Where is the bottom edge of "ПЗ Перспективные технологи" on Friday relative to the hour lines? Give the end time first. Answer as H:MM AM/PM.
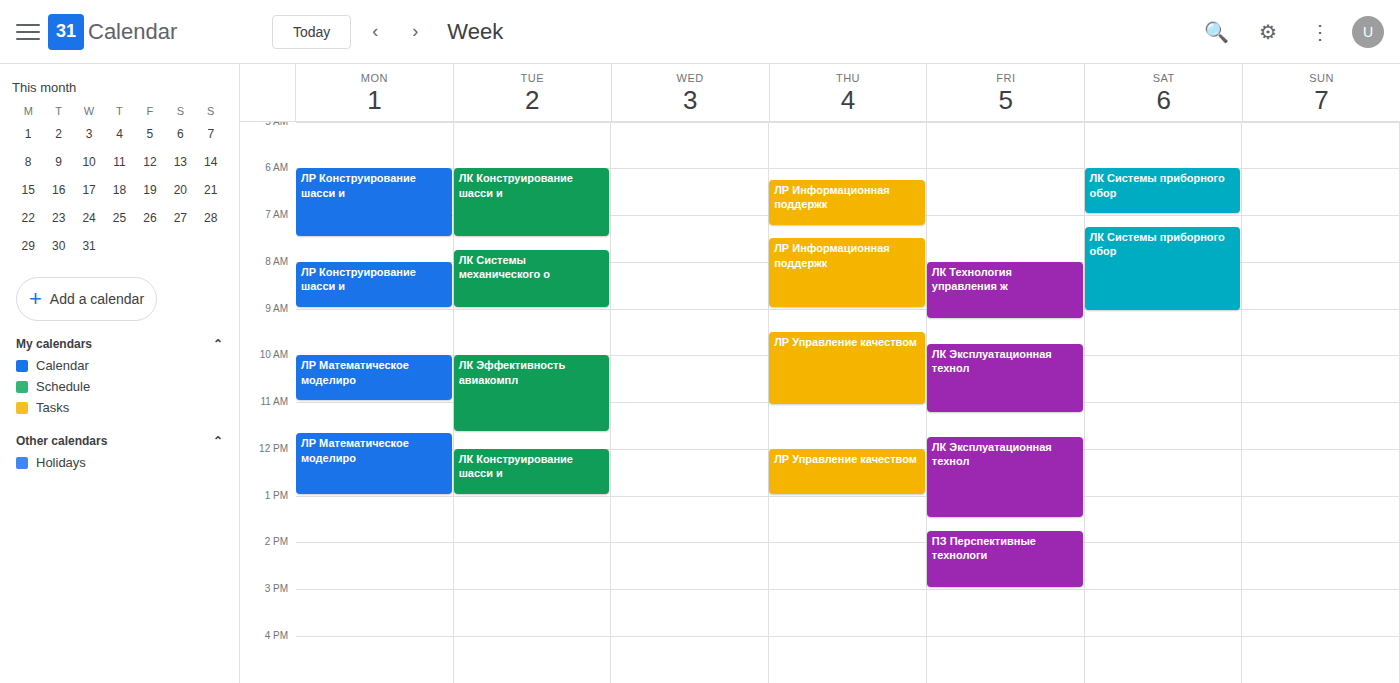
3:00 PM -- exactly on the 3 PM line.